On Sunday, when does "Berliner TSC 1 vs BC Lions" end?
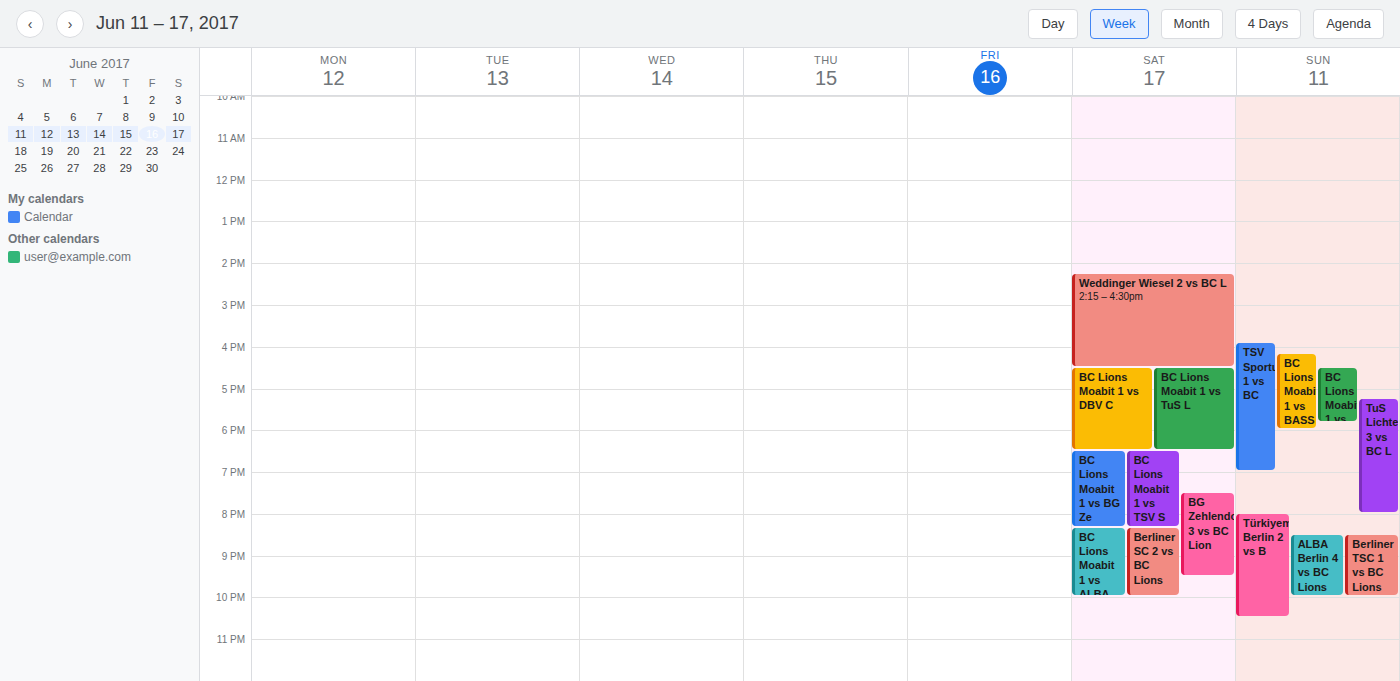
10:00 PM